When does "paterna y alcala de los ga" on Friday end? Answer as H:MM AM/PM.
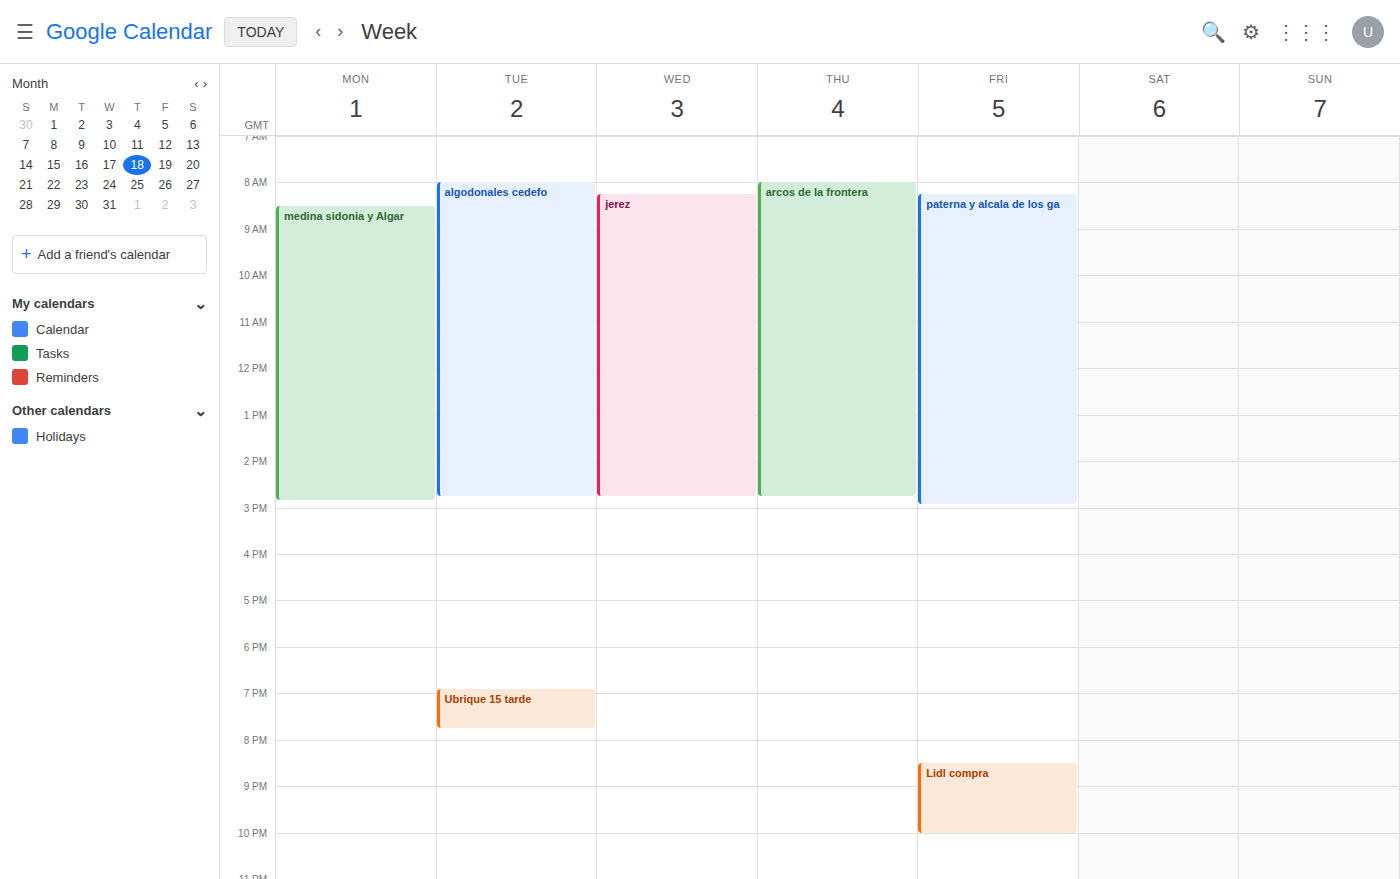
2:55 PM